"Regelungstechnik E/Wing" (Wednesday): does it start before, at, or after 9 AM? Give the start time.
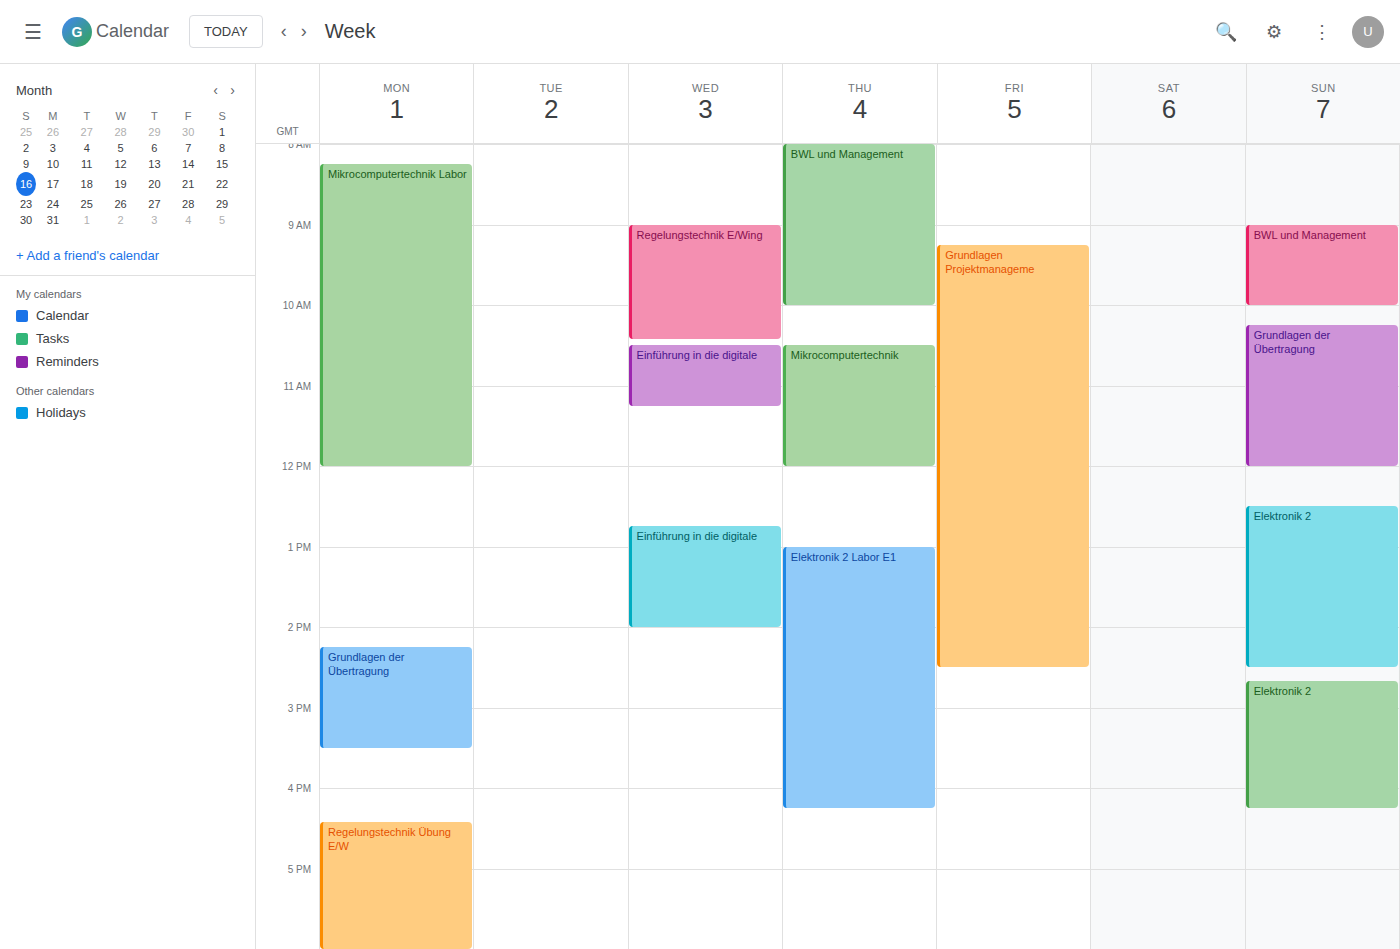
9:00 AM -- exactly at 9 AM, on the 9 AM line.